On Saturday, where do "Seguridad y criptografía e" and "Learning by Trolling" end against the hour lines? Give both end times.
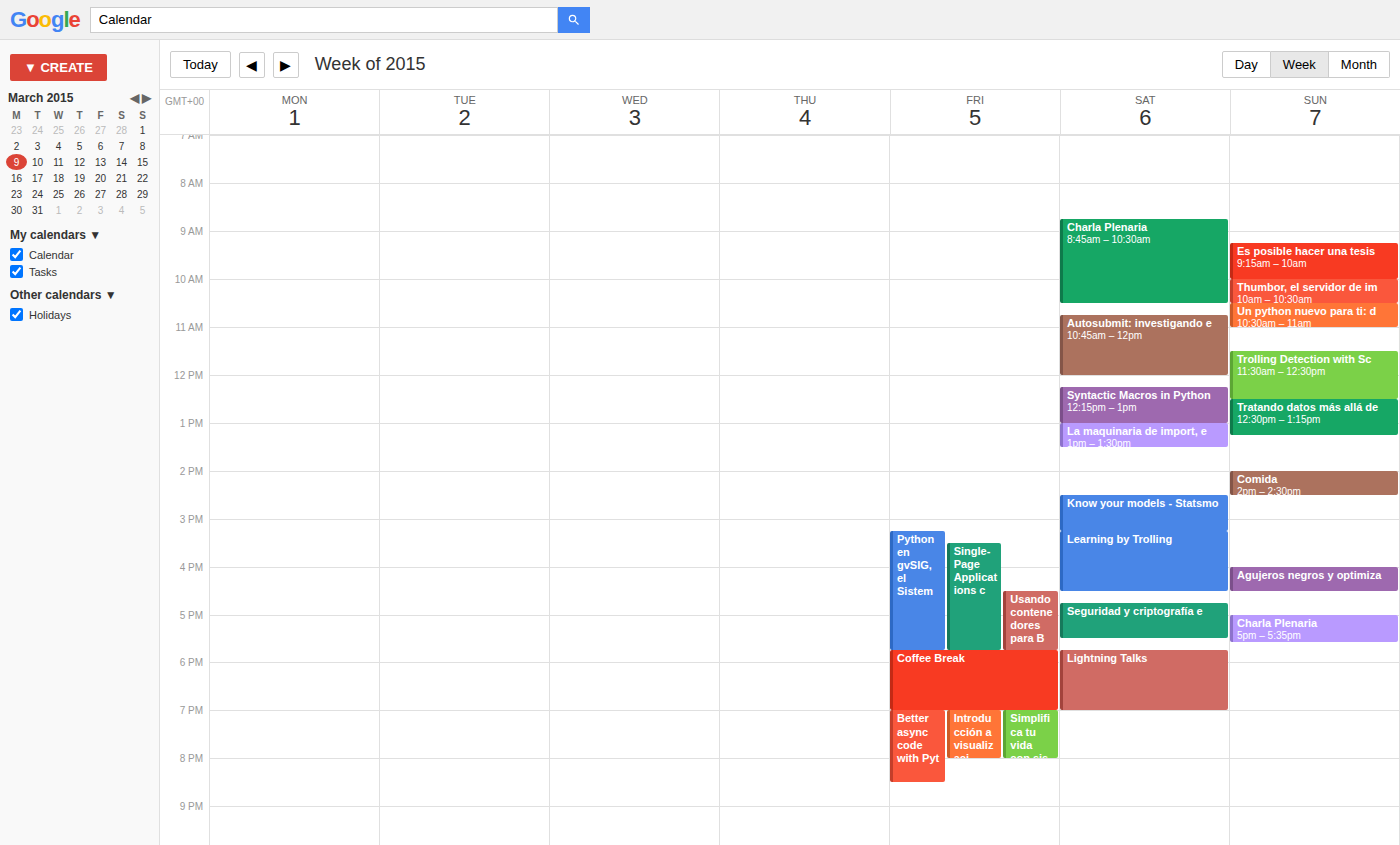
"Seguridad y criptografía e": 5:30 PM, halfway between the 5 PM and 6 PM lines. "Learning by Trolling": 4:30 PM, halfway between the 4 PM and 5 PM lines.